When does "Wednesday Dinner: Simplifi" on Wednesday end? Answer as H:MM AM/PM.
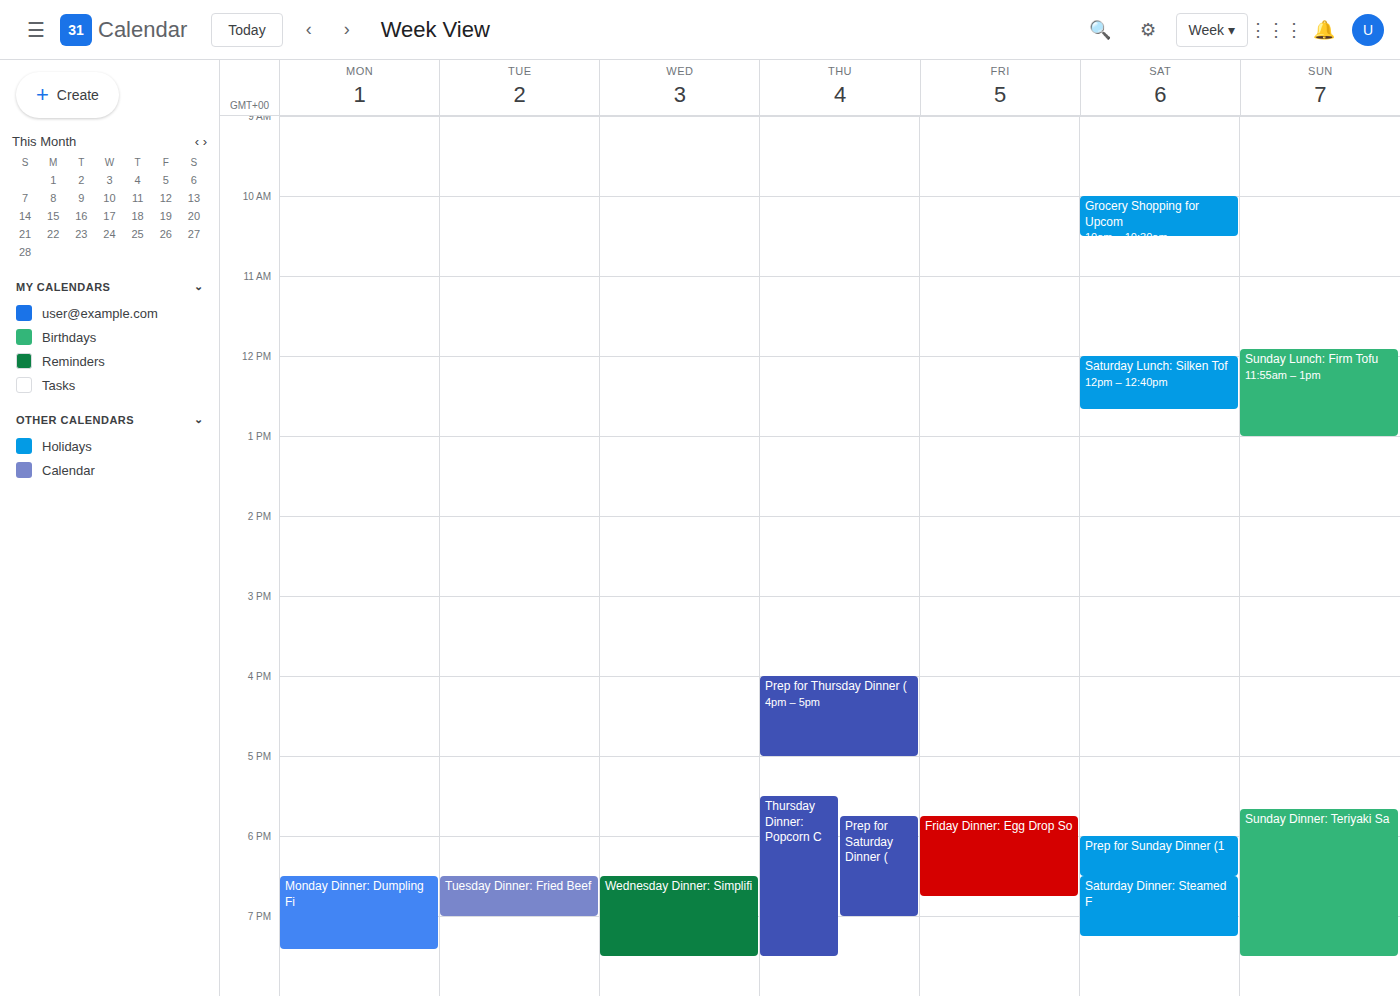
7:30 PM